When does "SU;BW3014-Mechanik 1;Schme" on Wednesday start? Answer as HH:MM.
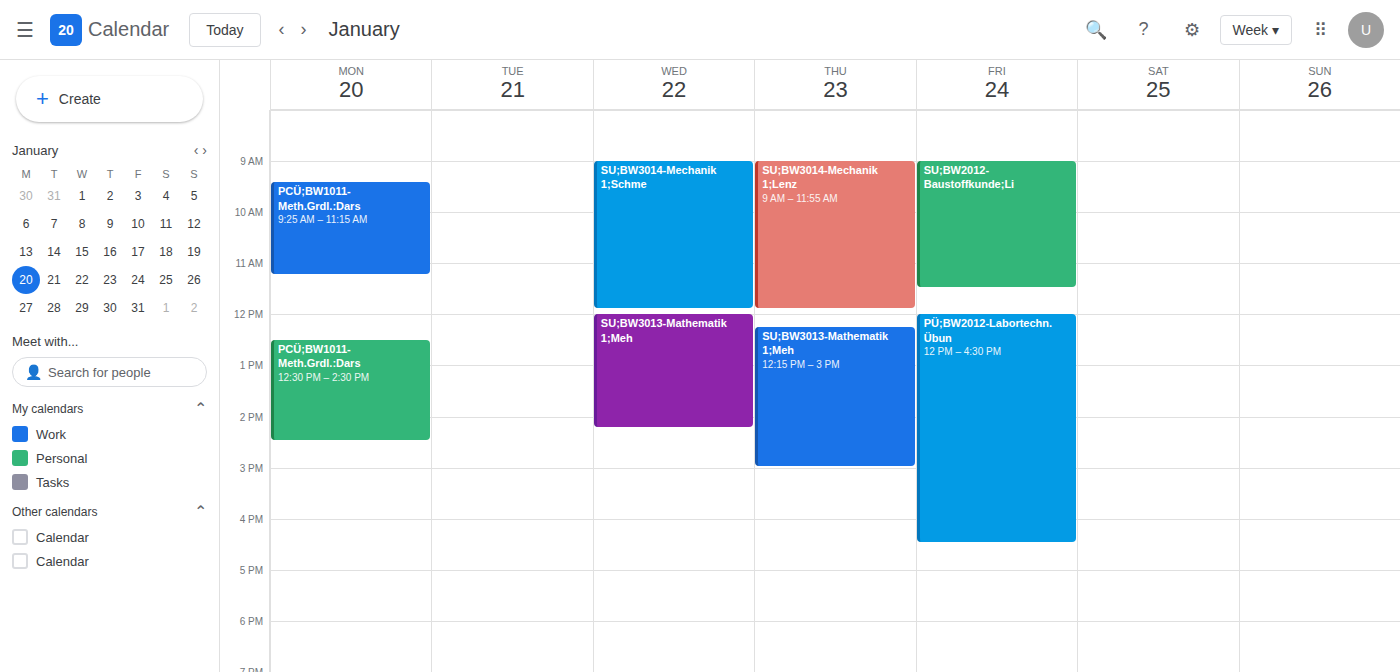
09:00